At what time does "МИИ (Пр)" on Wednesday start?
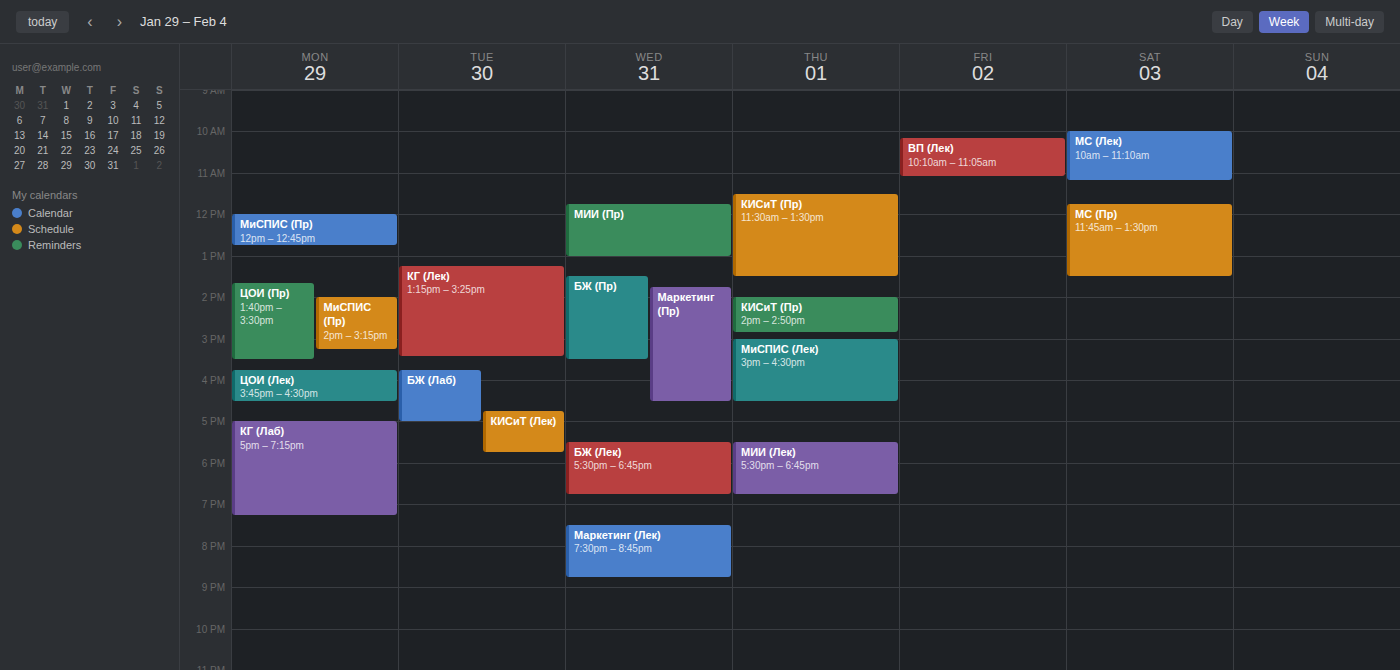
11:45 AM